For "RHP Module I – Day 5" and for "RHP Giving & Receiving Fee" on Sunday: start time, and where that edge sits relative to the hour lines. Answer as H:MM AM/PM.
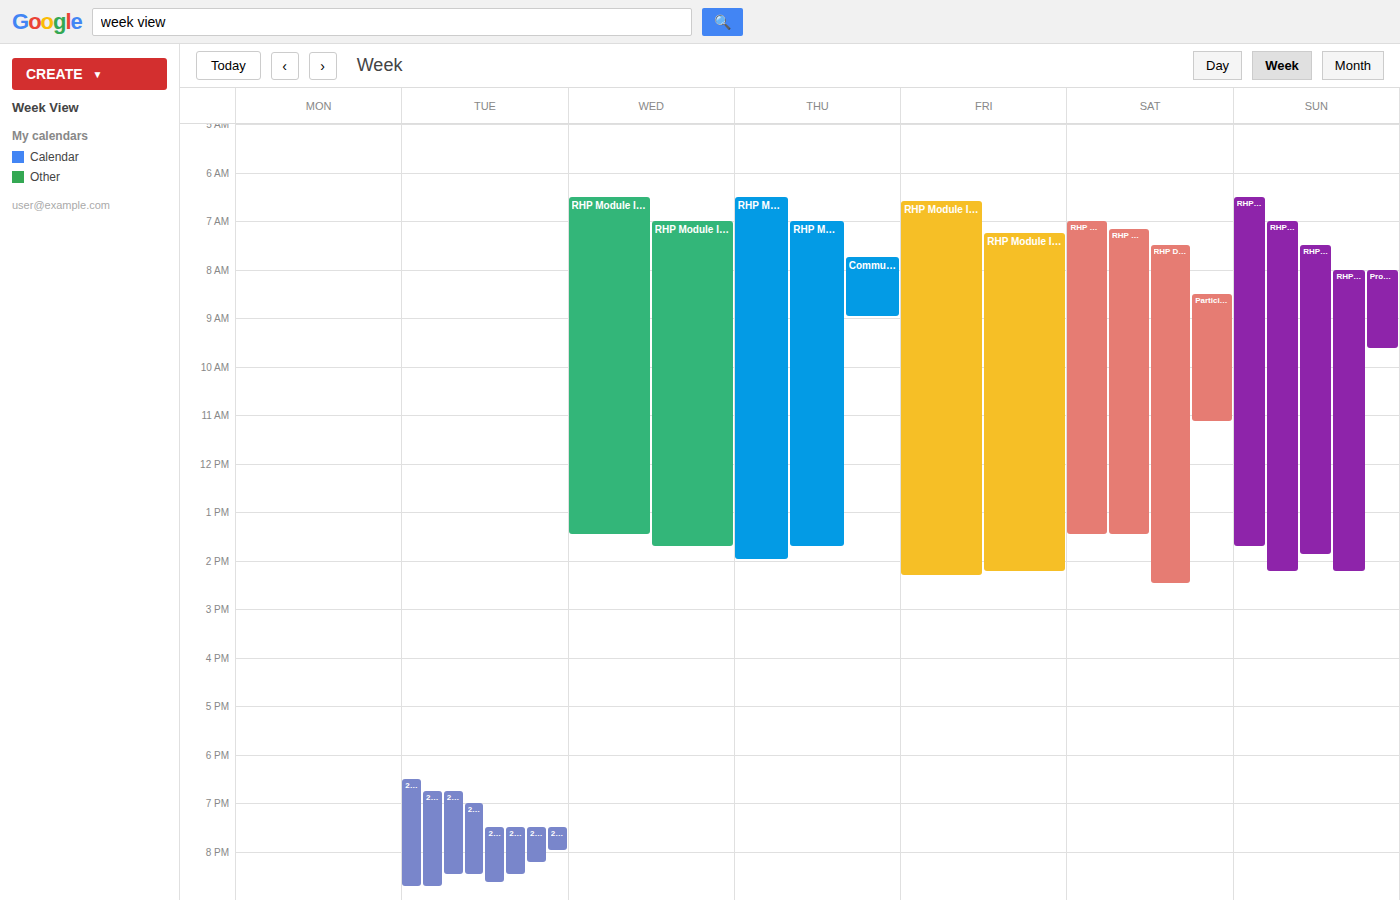
"RHP Module I – Day 5": 8:00 AM, exactly on the 8 AM line. "RHP Giving & Receiving Fee": 7:00 AM, exactly on the 7 AM line.